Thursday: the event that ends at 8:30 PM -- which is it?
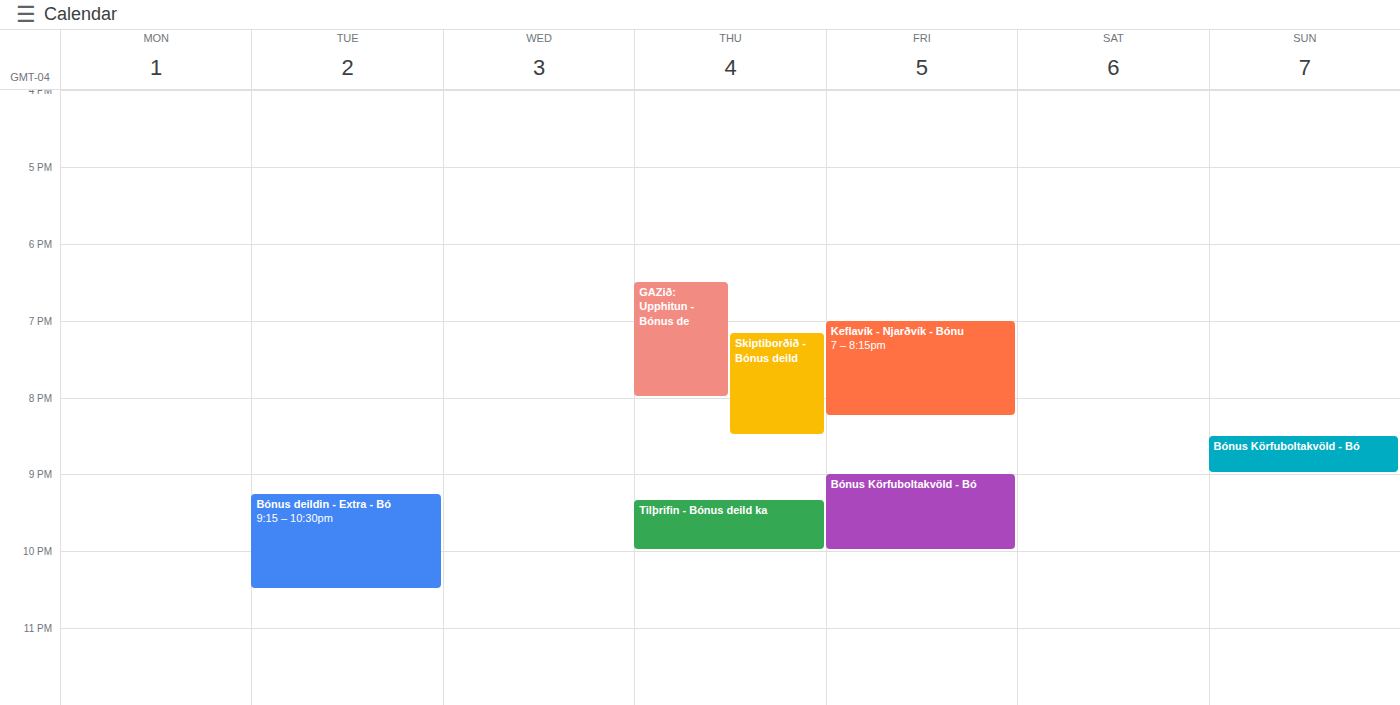
"Skiptiborðið - Bónus deild"